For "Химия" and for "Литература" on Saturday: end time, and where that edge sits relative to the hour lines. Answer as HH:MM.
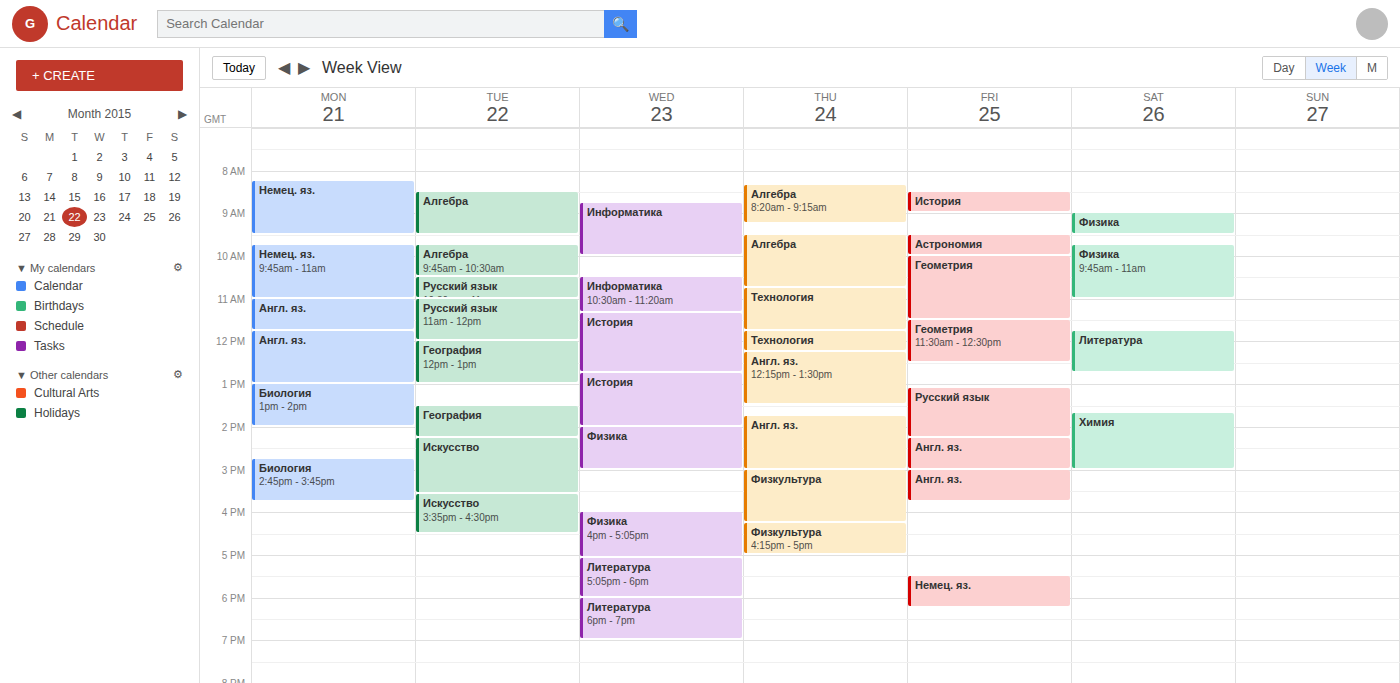
"Химия": 15:00, exactly on the 15:00 line. "Литература": 12:45, neither: three quarters of the way from the 12:00 line to the 13:00 line.